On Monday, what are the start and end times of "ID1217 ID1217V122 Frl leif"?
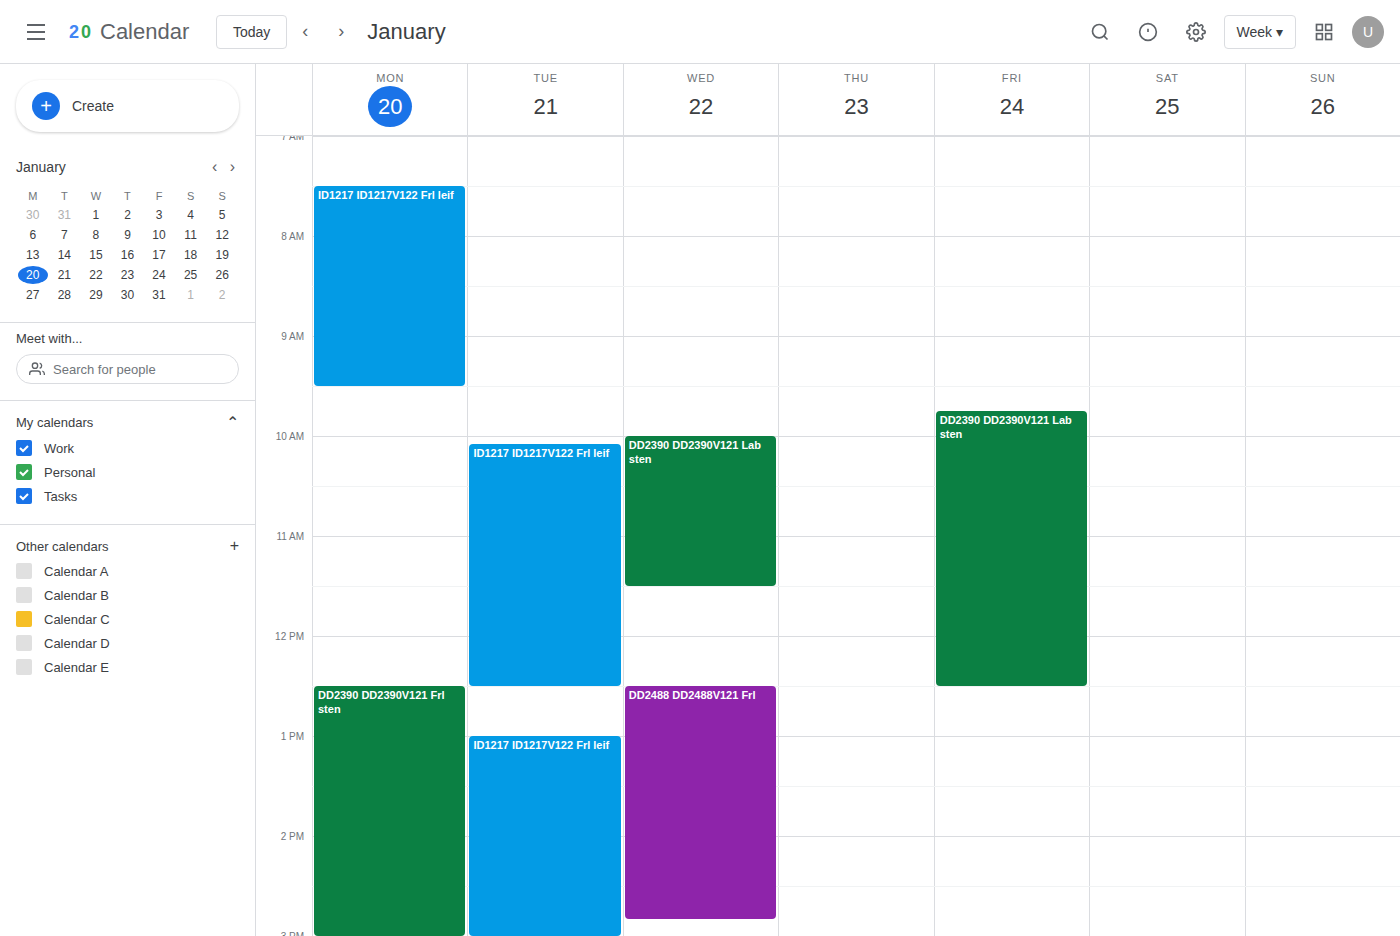
07:30 to 09:30